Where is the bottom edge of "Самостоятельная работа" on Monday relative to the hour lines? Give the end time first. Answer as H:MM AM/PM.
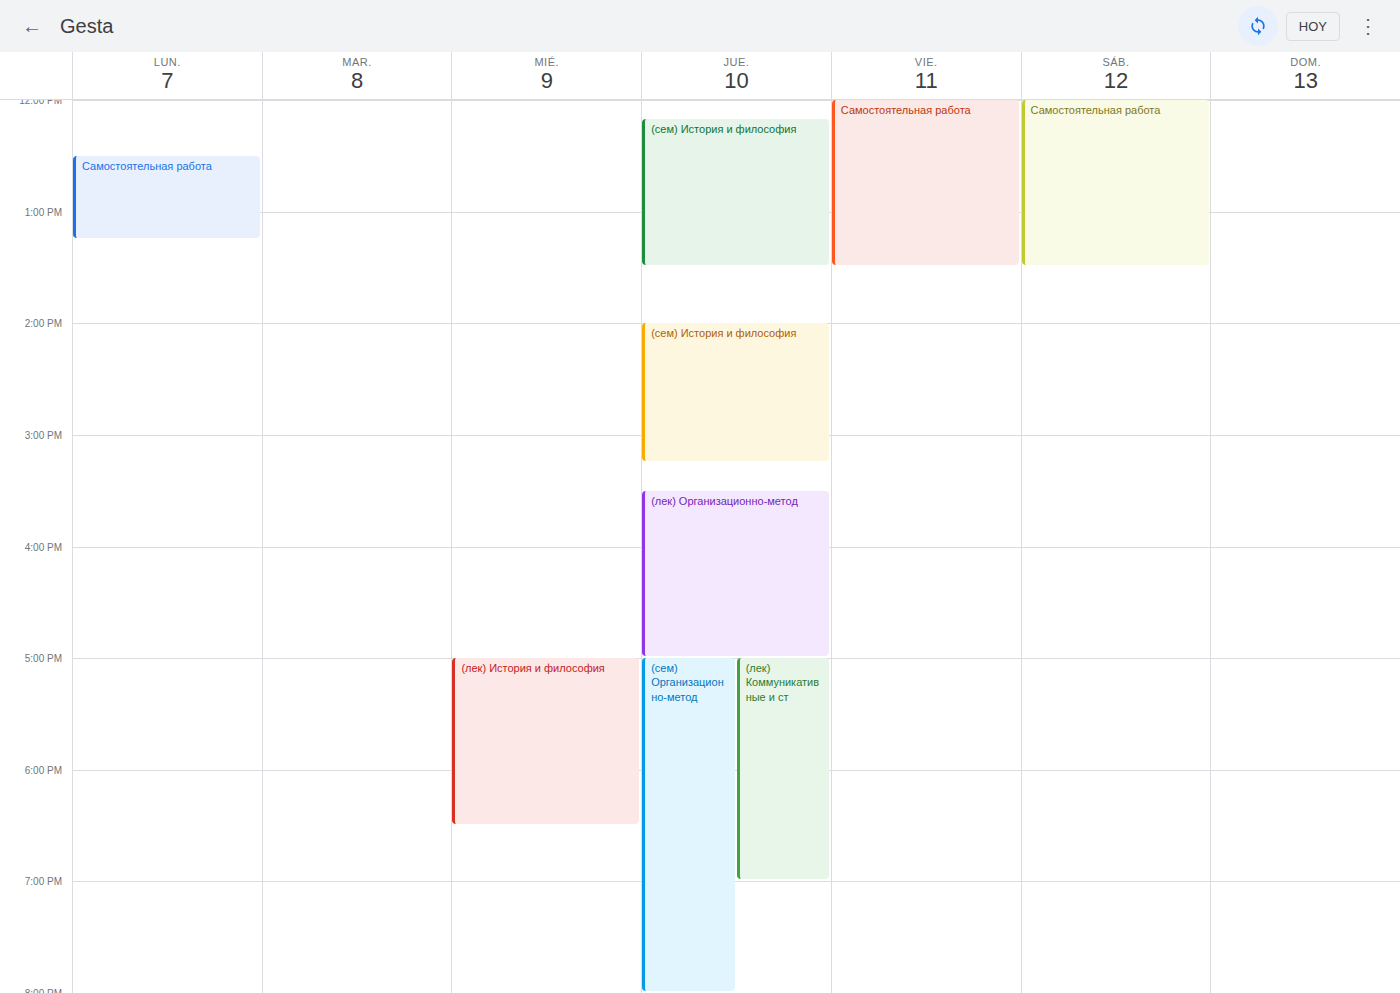
1:15 PM -- neither: a quarter of the way from the 1 PM line to the 2 PM line.